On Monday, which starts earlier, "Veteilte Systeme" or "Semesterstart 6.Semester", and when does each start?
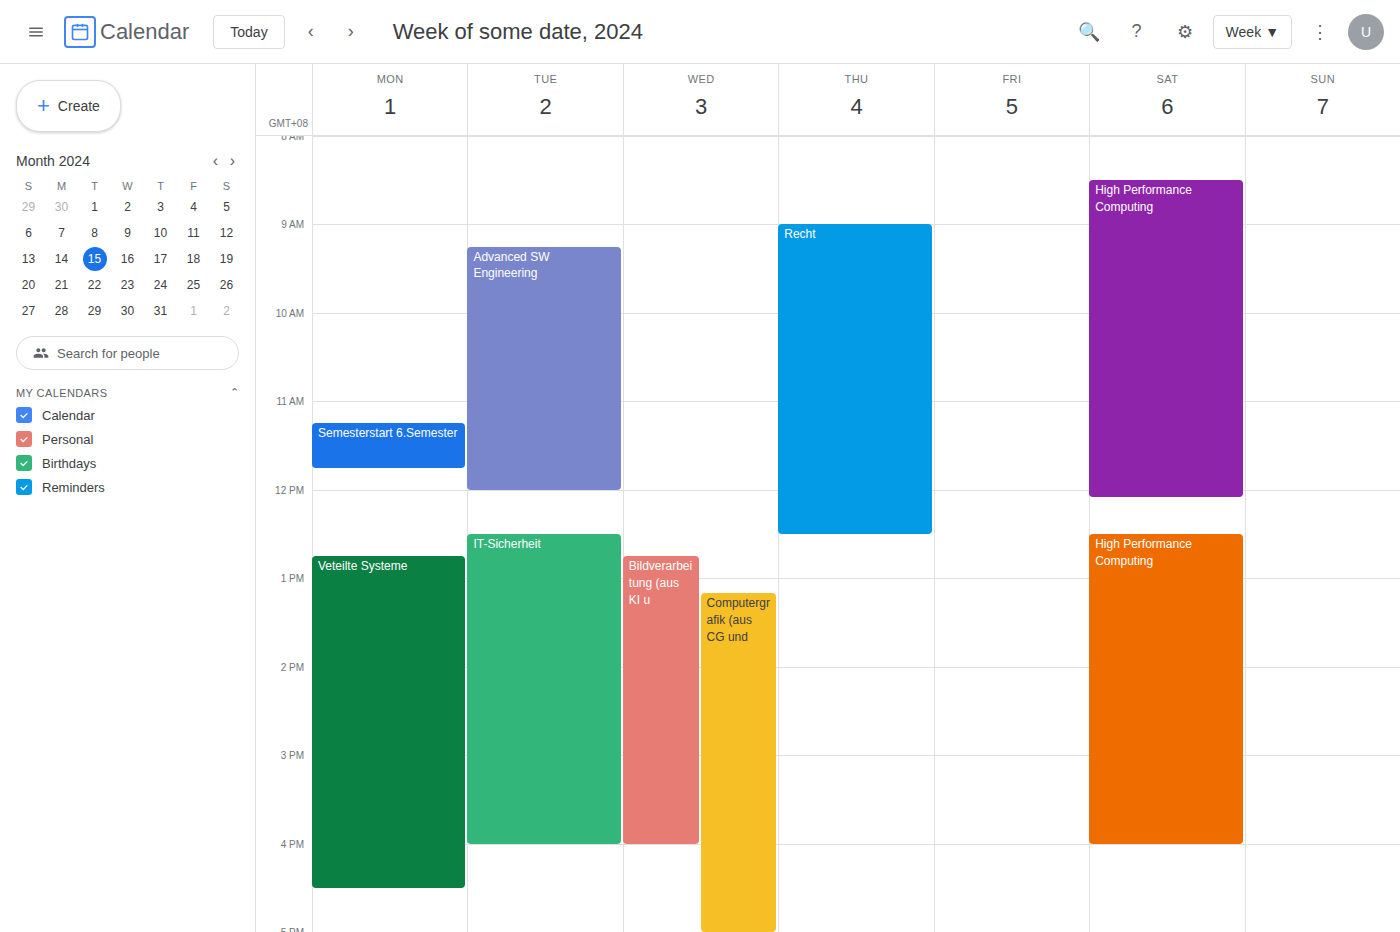
"Semesterstart 6.Semester" 11:15 AM; "Veteilte Systeme" 12:45 PM.